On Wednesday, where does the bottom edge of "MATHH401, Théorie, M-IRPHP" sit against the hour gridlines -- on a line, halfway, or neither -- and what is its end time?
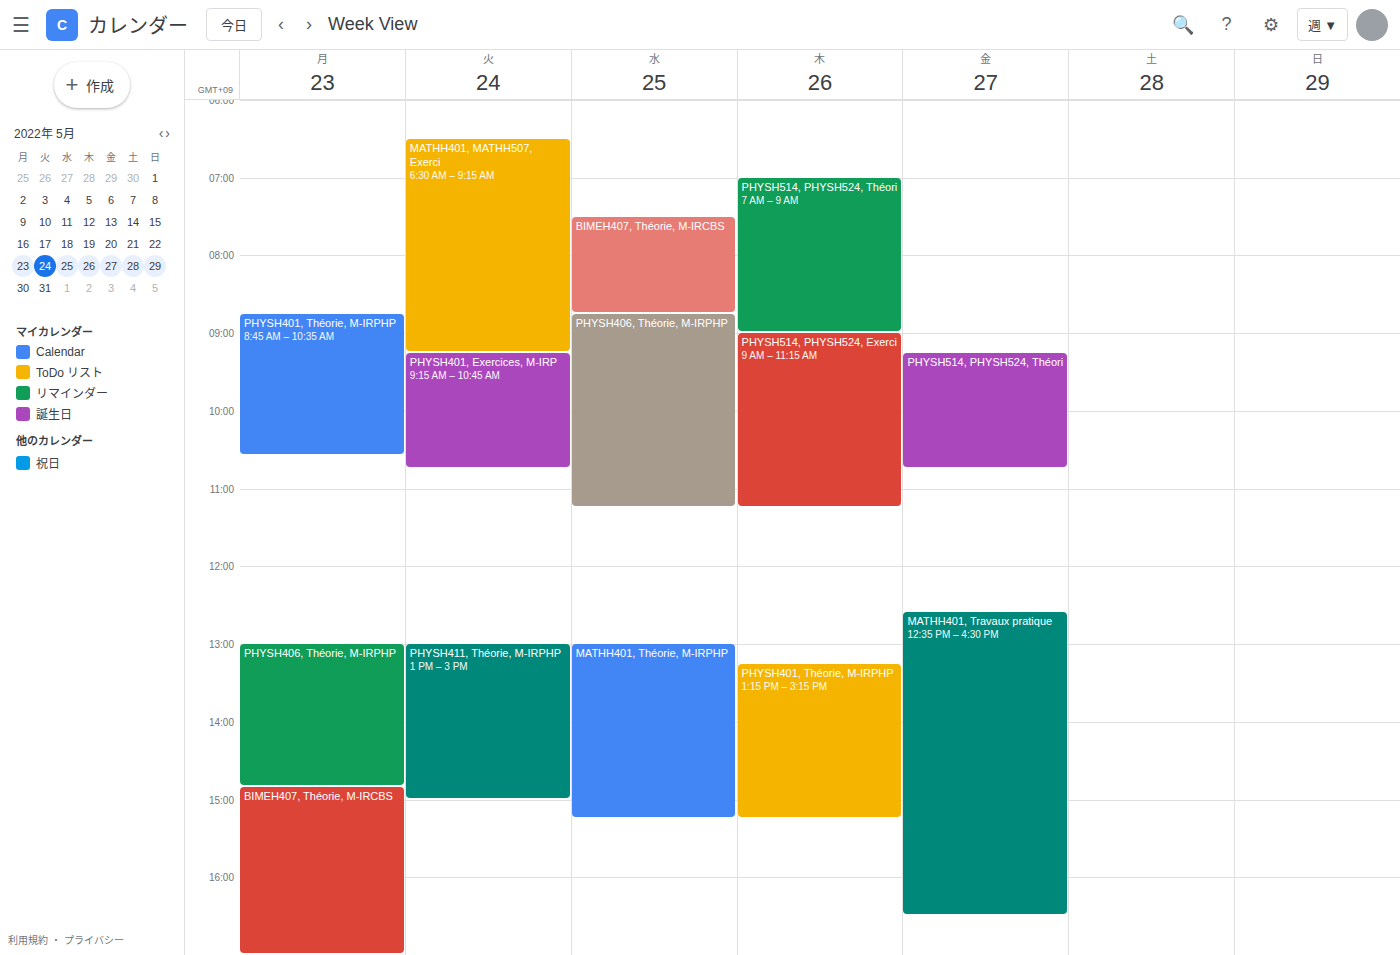
3:15 PM -- neither: a quarter of the way from the 3 PM line to the 4 PM line.